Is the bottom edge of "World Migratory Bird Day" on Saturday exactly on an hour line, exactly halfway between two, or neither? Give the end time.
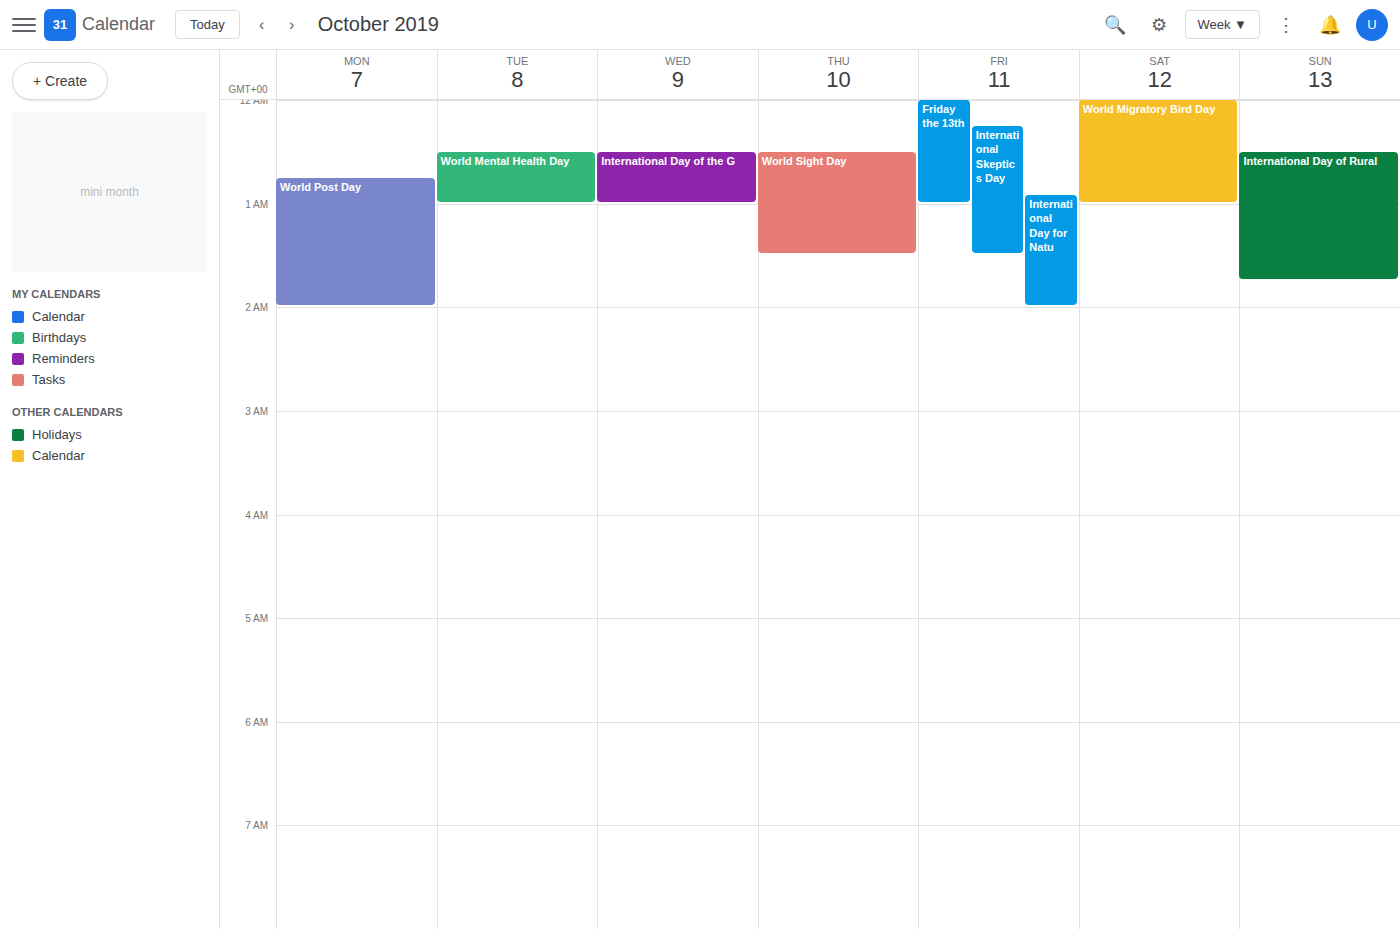
1:00 AM -- exactly on the 1 AM line.